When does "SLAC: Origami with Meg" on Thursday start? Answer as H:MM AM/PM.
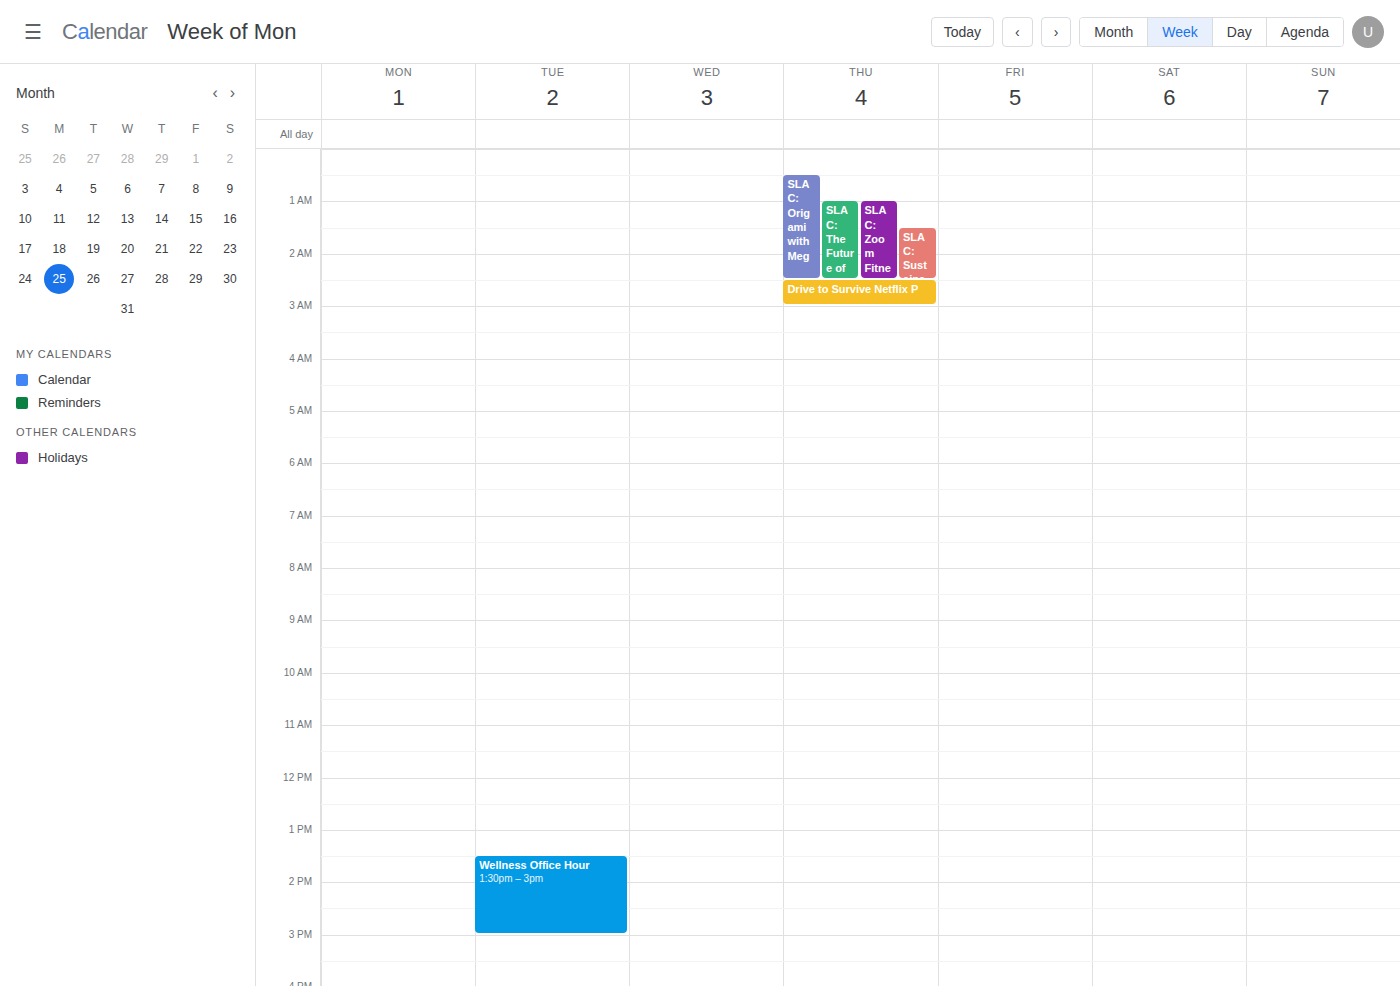
12:30 AM